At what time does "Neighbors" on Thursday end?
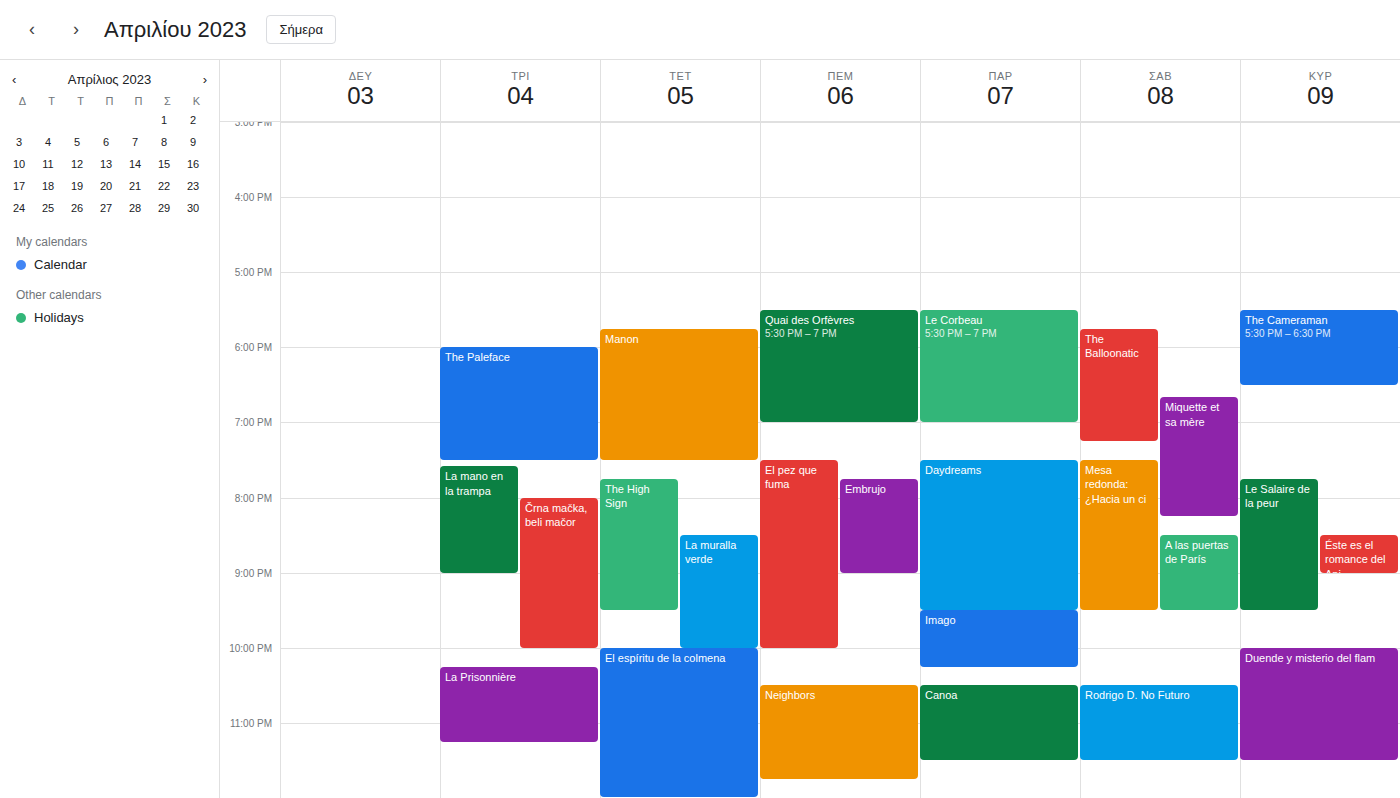
11:45 PM